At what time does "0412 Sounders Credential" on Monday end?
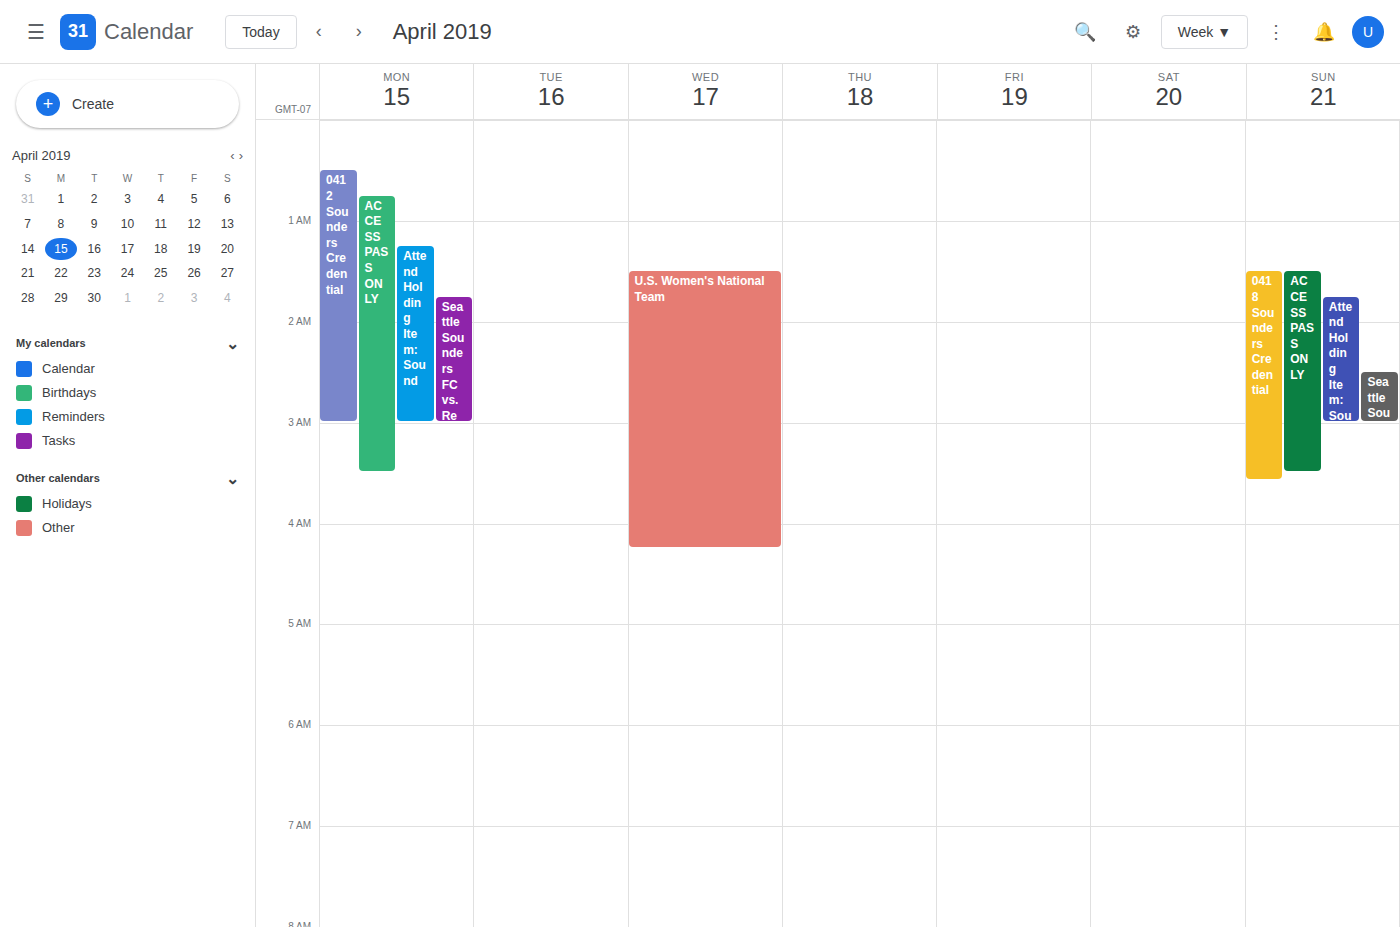
03:00